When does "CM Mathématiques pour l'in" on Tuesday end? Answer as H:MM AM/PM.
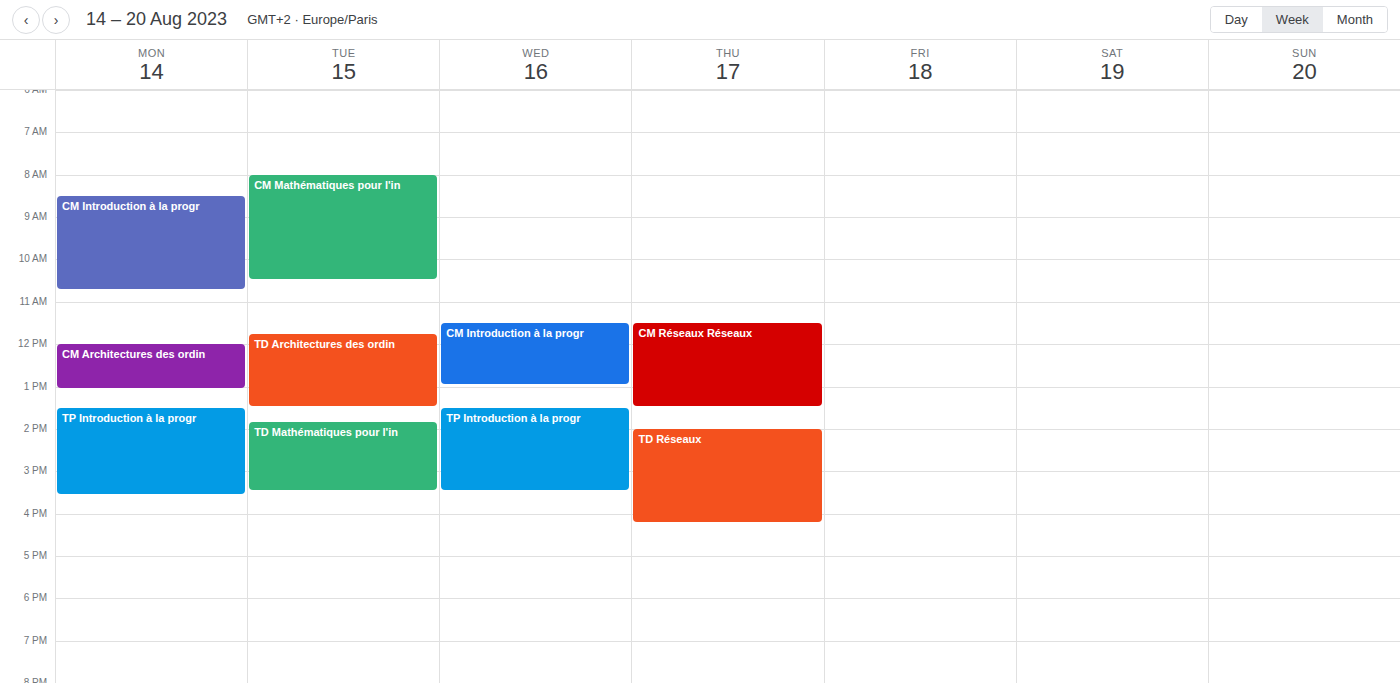
10:30 AM